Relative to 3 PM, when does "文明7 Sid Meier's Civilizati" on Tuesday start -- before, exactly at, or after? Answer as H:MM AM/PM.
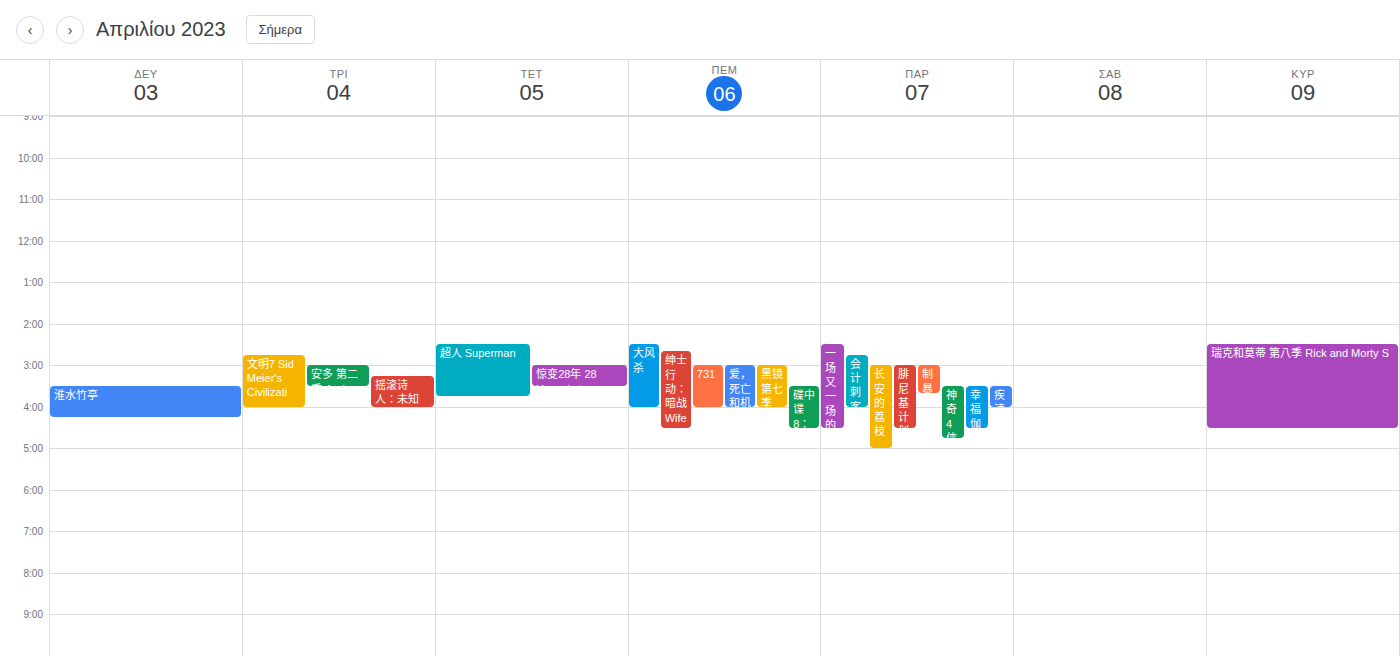
2:45 PM -- before 3 PM, 15 minutes above the 3 PM line.